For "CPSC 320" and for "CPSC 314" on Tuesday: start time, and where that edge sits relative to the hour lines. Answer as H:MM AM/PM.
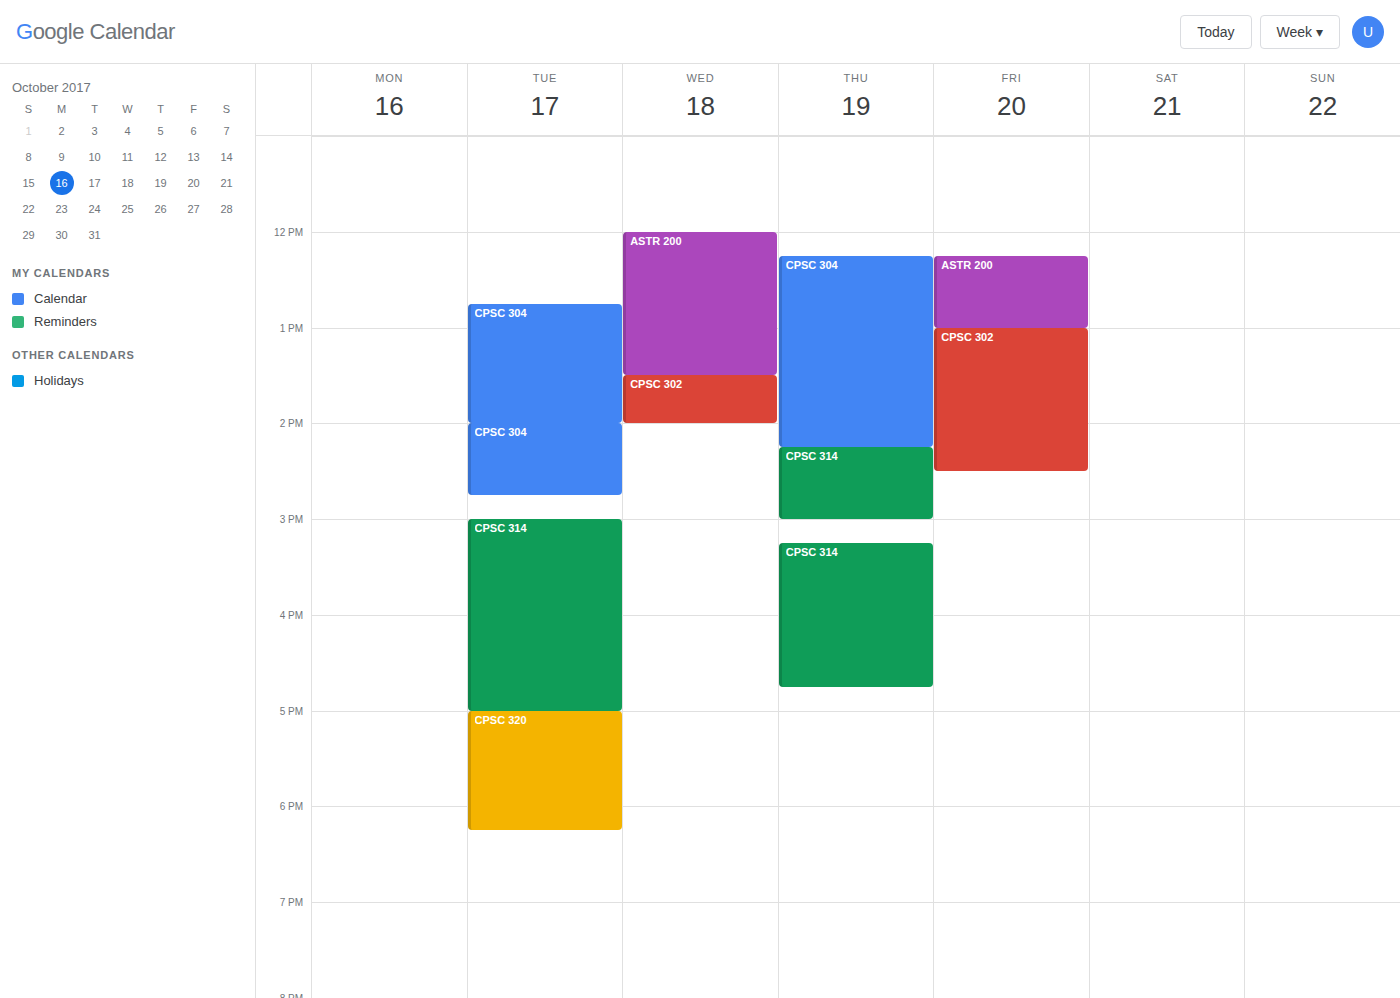
"CPSC 320": 5:00 PM, exactly on the 5 PM line. "CPSC 314": 3:00 PM, exactly on the 3 PM line.